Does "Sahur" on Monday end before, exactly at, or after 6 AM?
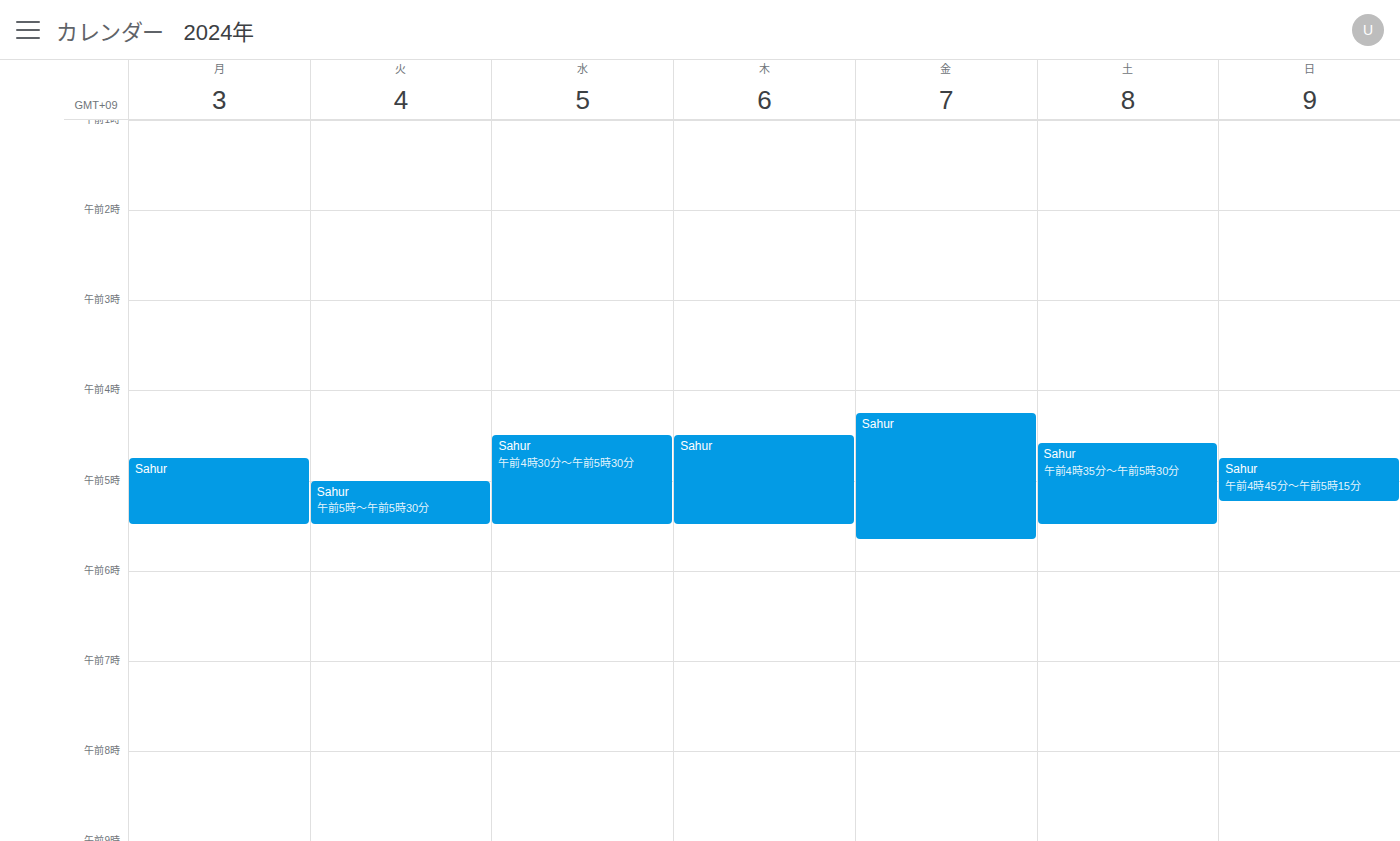
5:30 AM -- before 6 AM, 30 minutes above the 6 AM line.